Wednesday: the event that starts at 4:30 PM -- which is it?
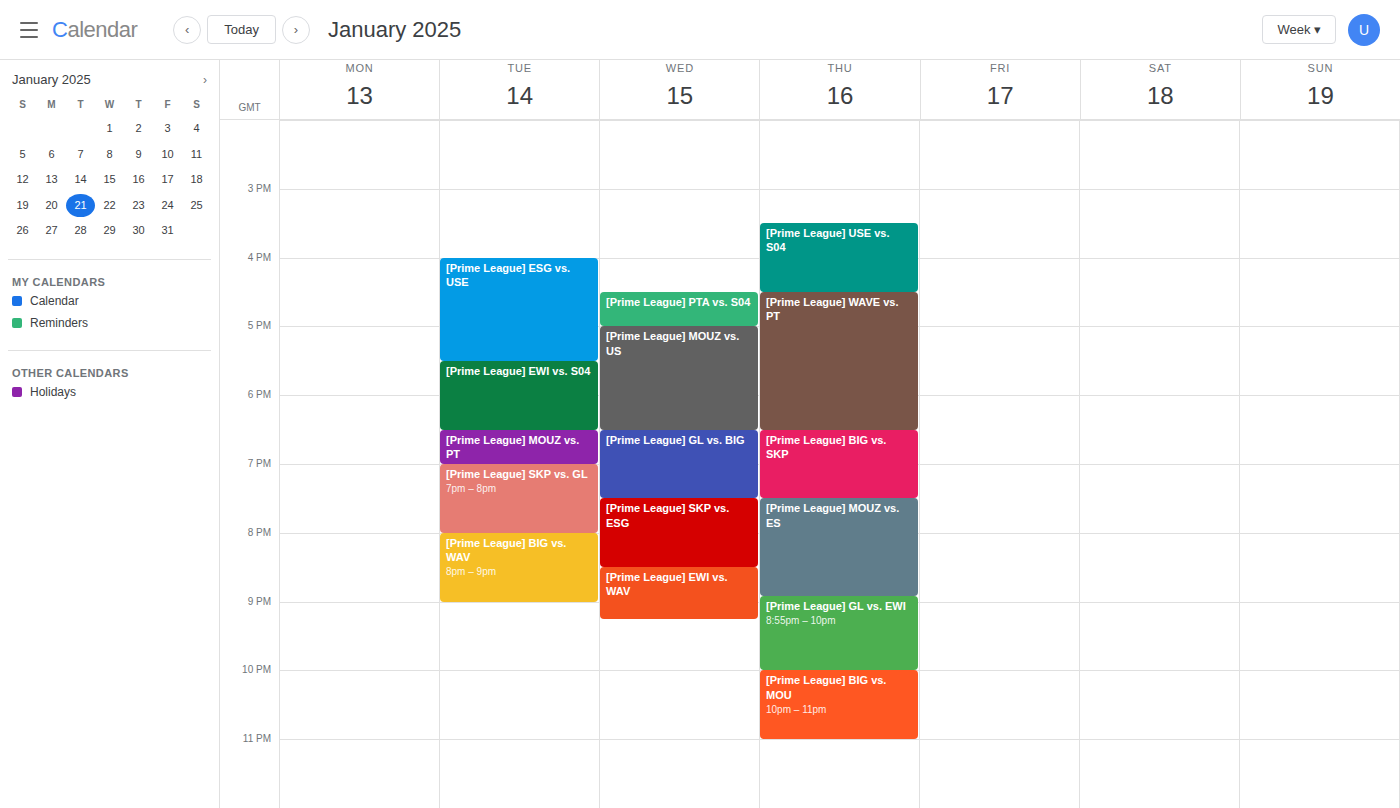
"[Prime League] PTA vs. S04"